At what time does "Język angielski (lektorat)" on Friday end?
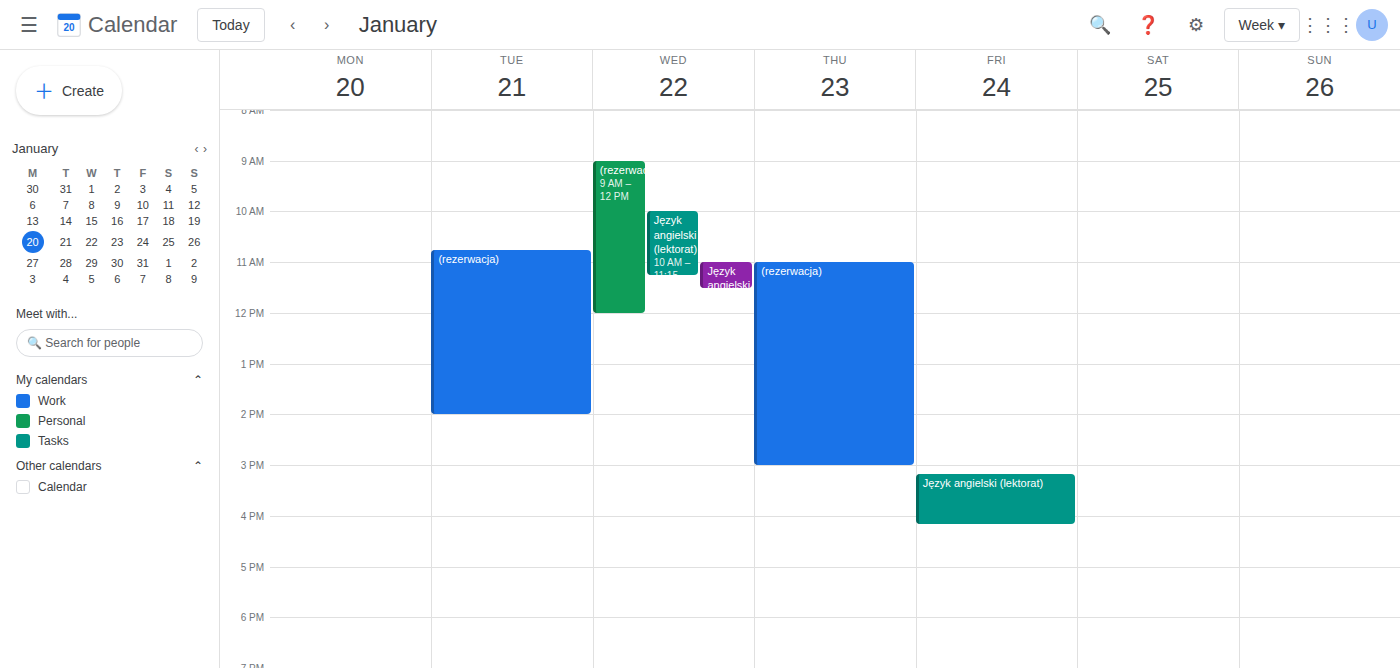
4:10 PM